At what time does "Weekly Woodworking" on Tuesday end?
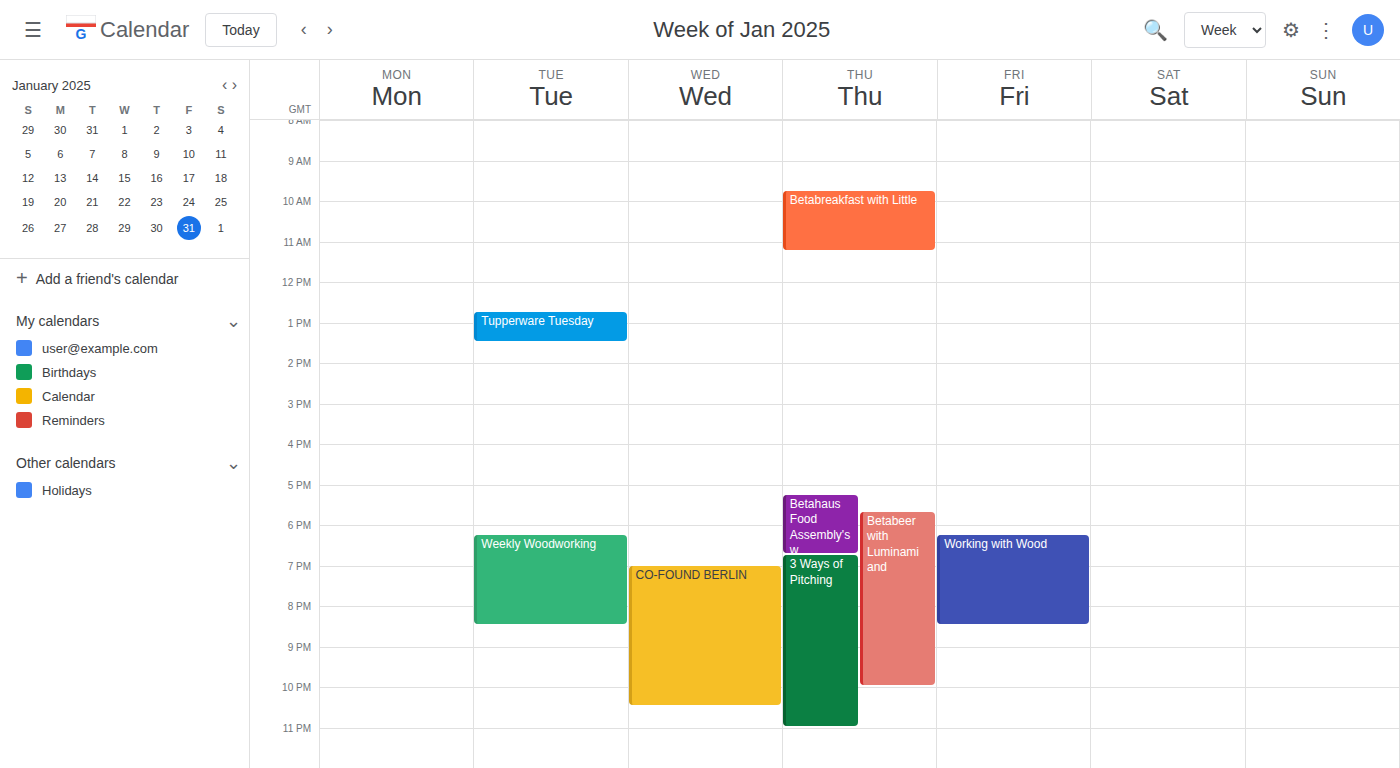
8:30 PM